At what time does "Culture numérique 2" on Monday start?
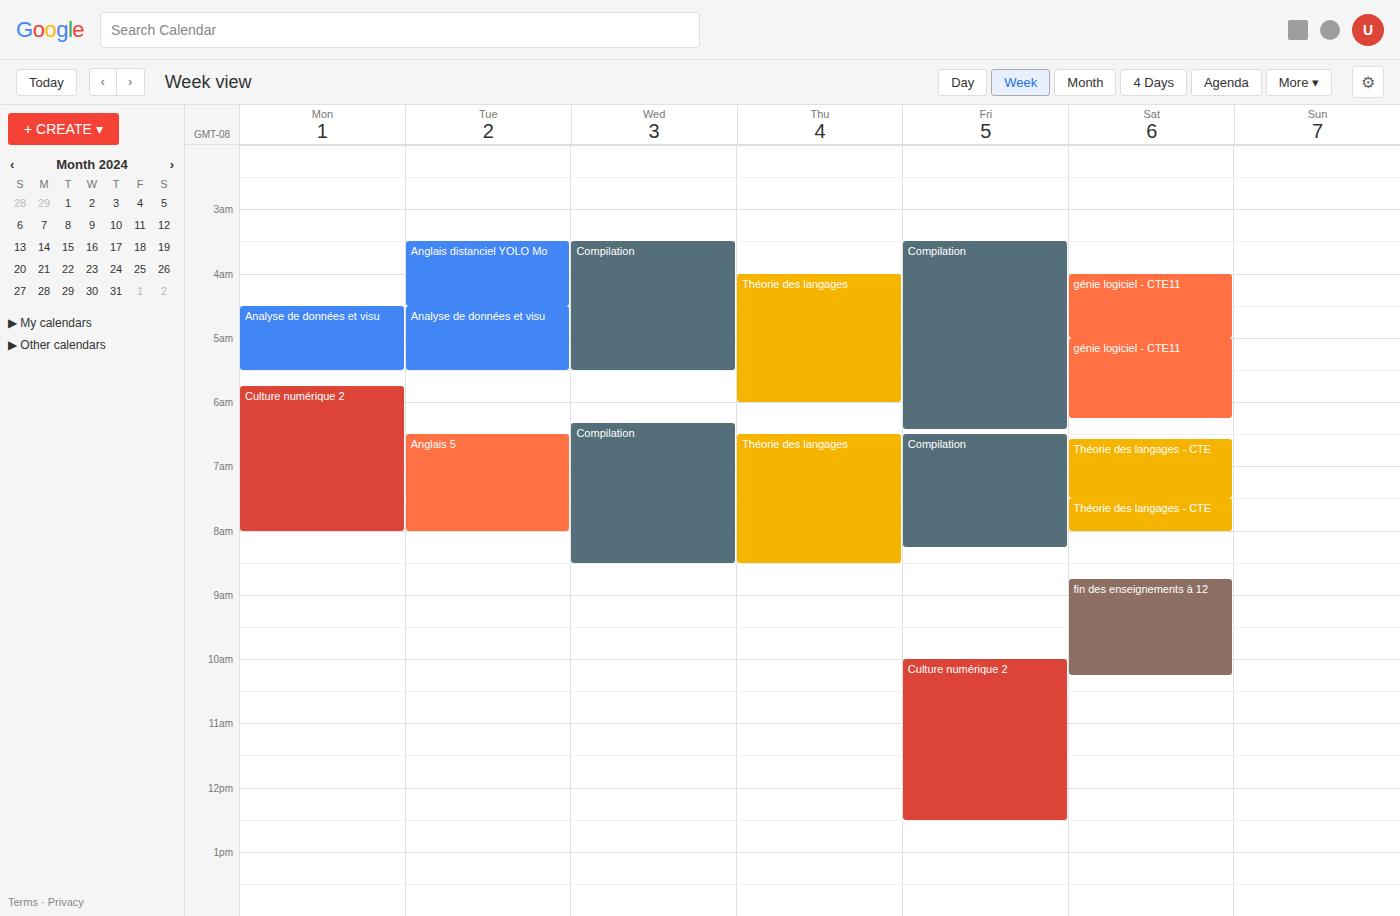
5:45 AM